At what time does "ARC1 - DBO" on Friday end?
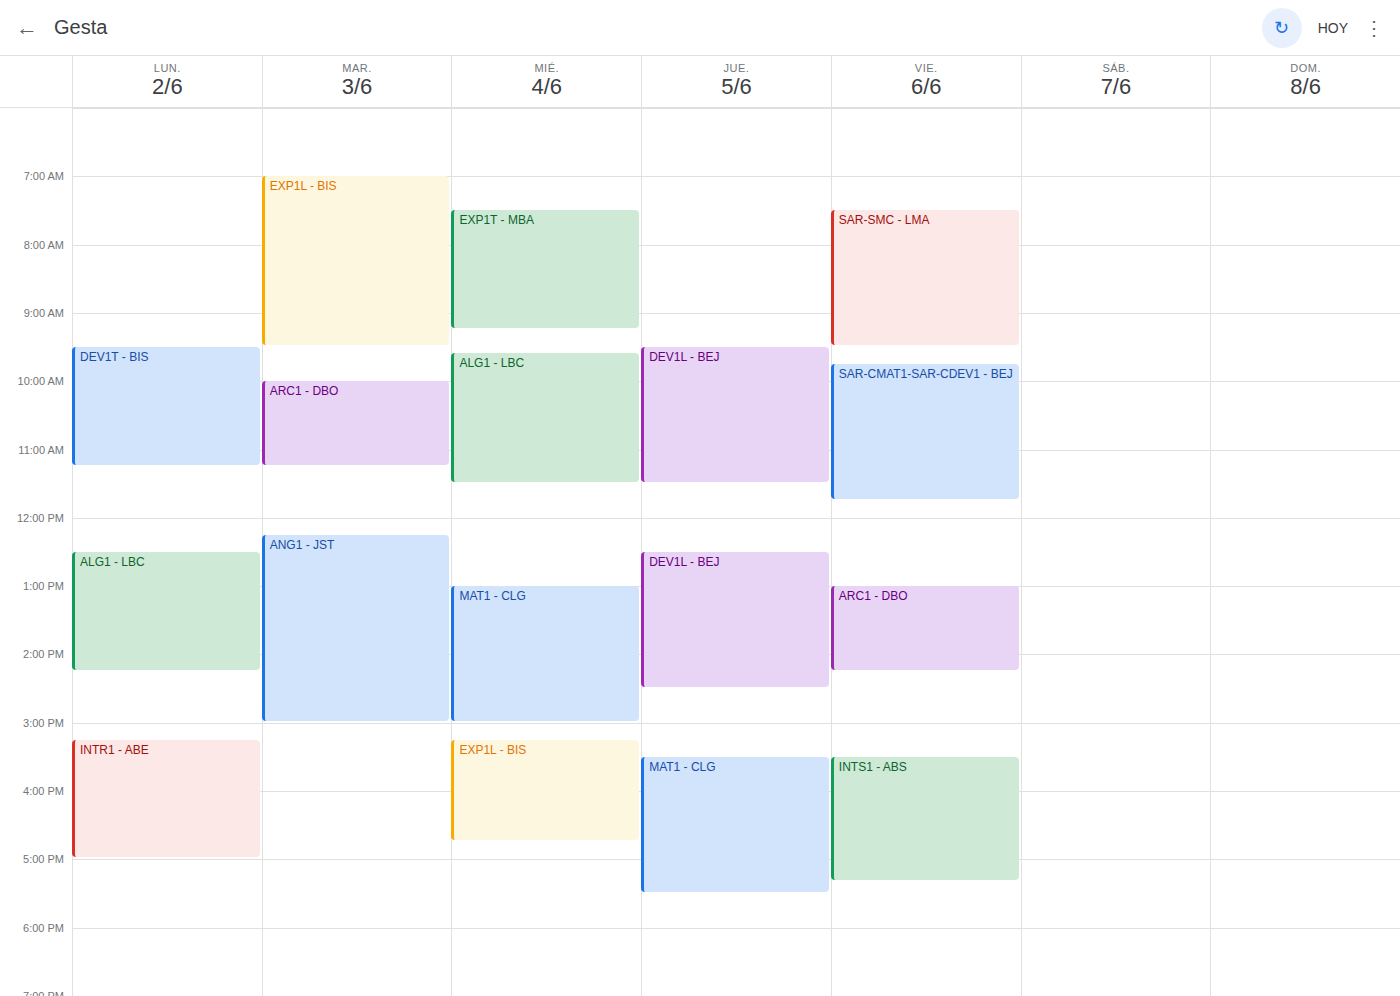
2:15 PM